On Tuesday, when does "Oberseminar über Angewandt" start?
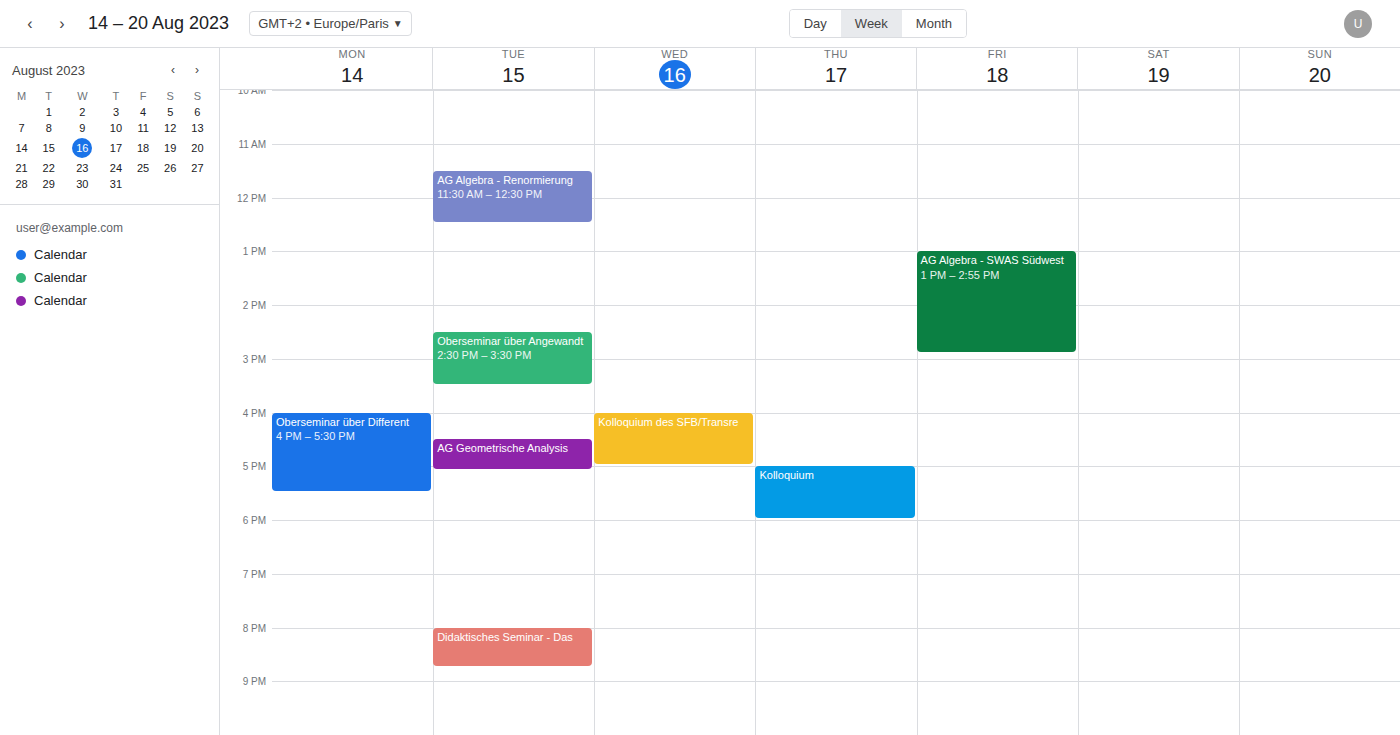
2:30 PM